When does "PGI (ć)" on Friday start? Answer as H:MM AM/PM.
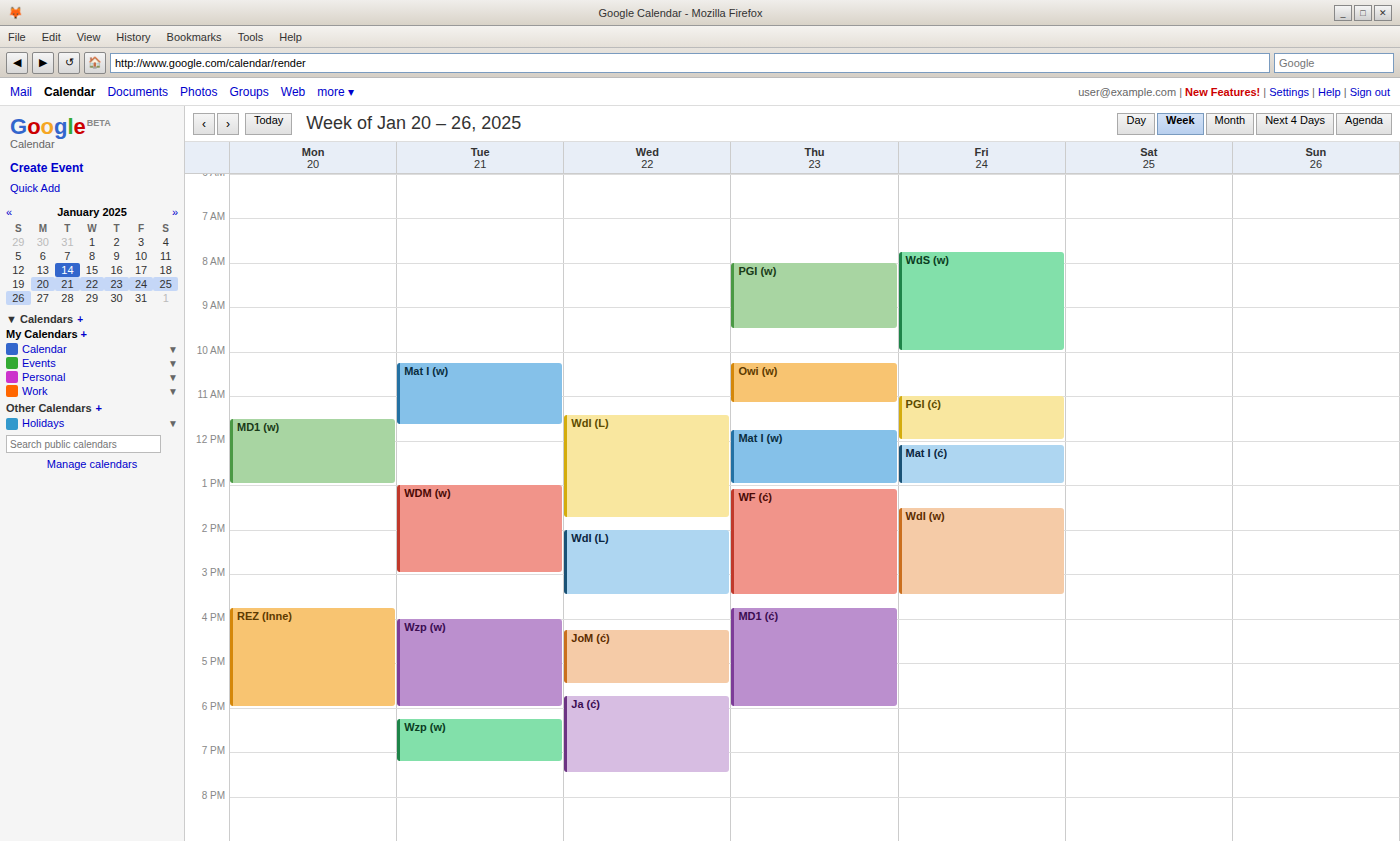
11:00 AM